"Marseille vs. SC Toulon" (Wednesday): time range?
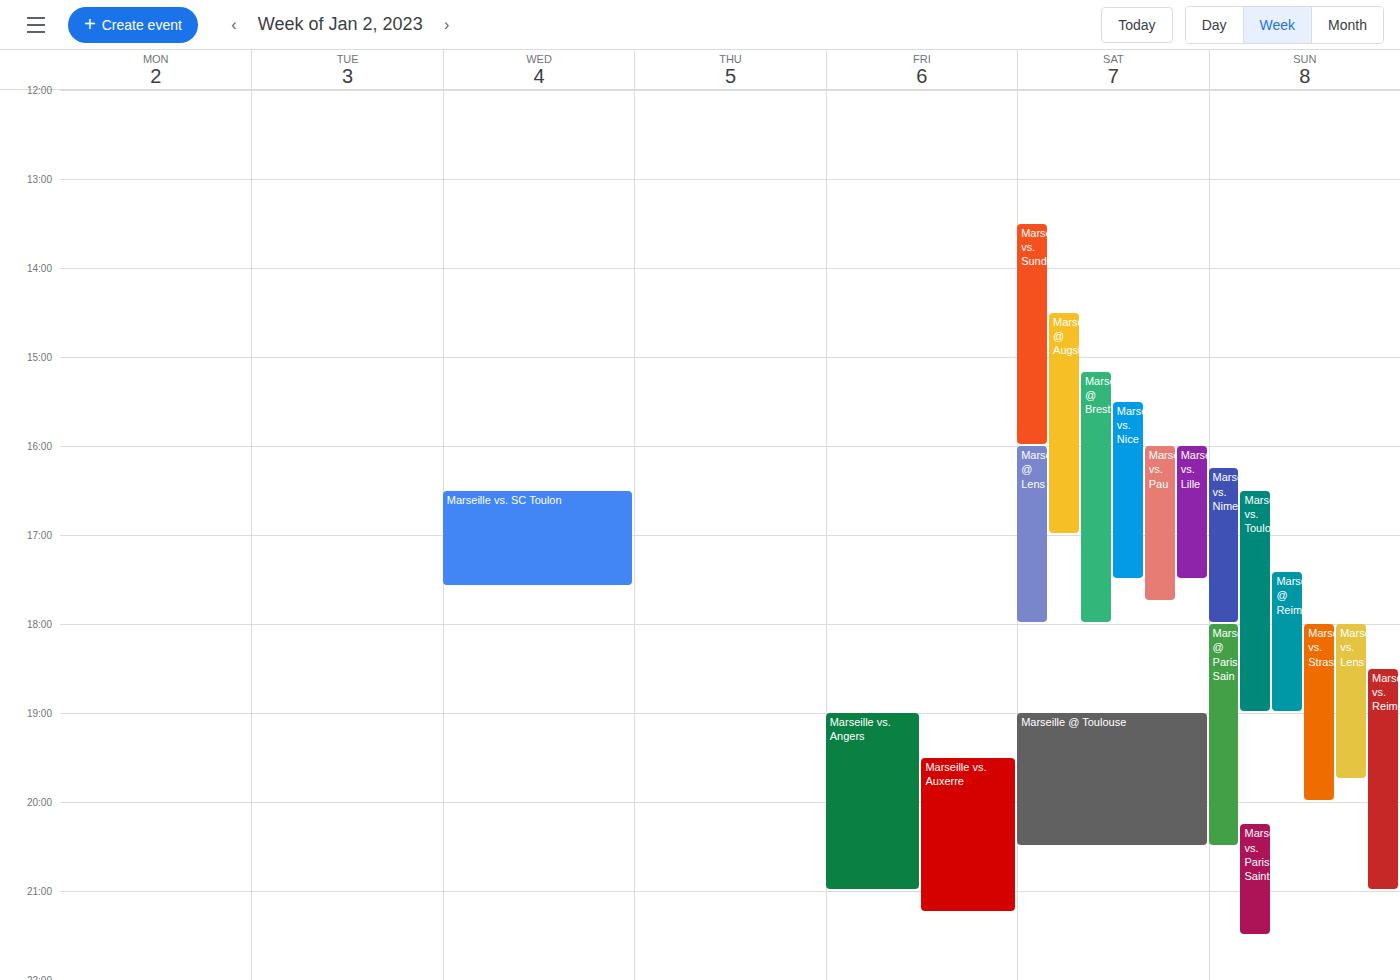
4:30 PM to 5:35 PM